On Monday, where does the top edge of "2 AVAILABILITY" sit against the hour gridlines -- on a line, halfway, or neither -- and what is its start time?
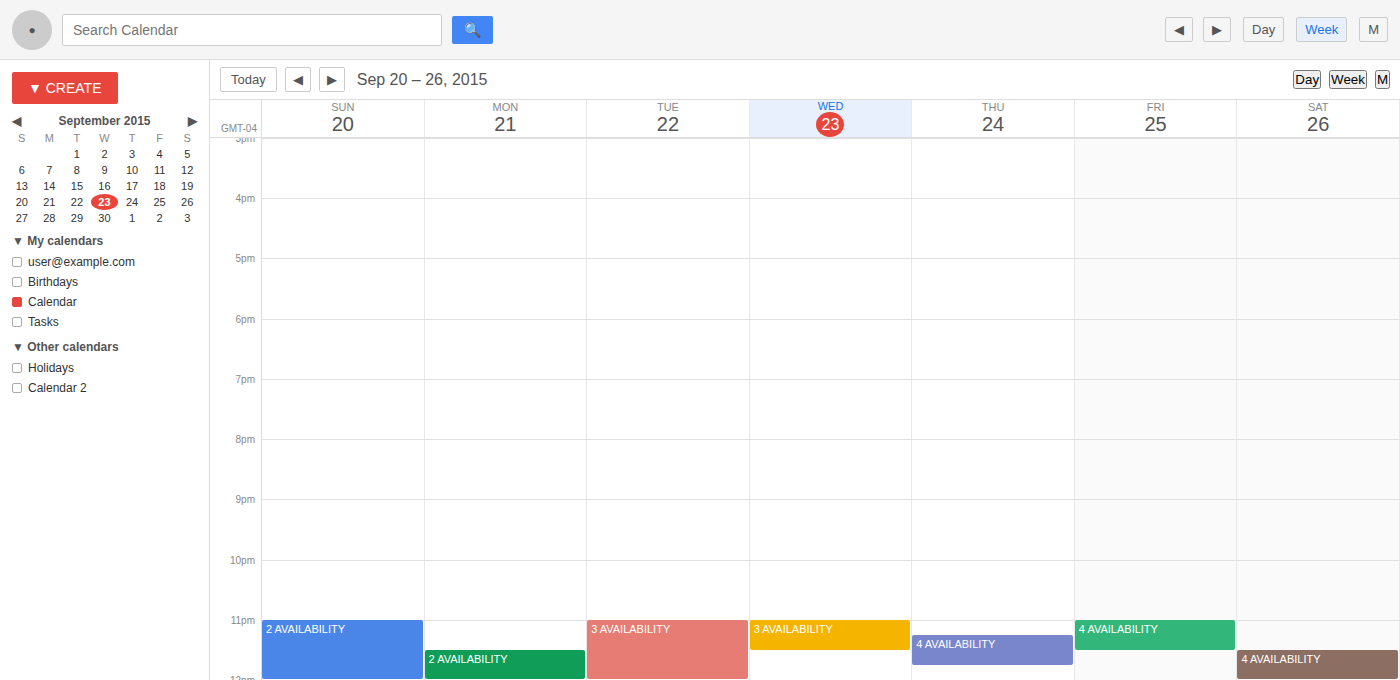
11:30 PM -- halfway between the 11 PM and 12 AM lines.